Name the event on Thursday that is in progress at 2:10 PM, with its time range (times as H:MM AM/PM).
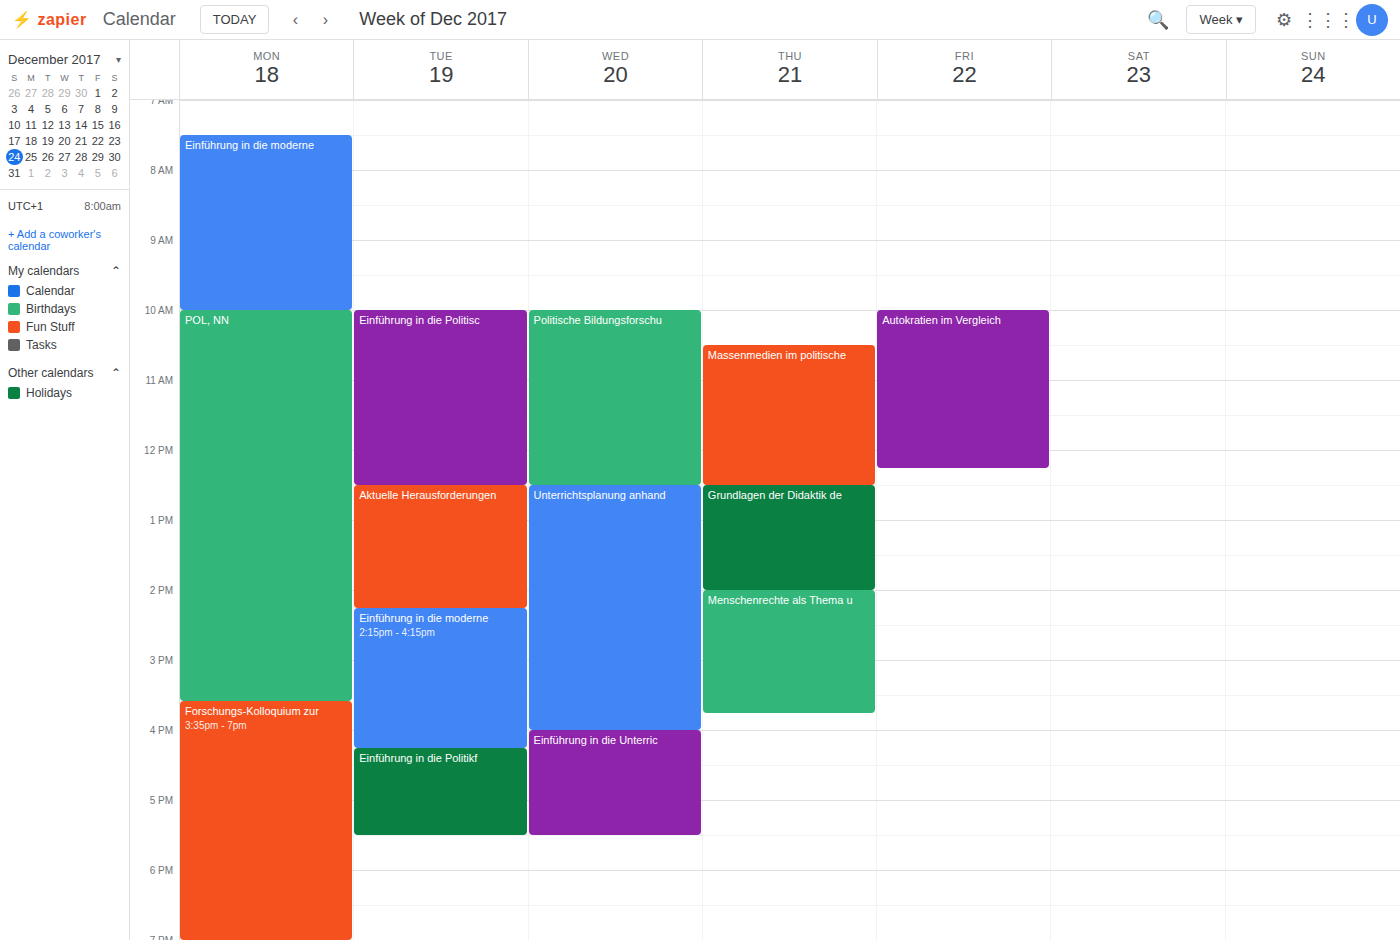
"Menschenrechte als Thema u", 2:00 PM to 3:45 PM